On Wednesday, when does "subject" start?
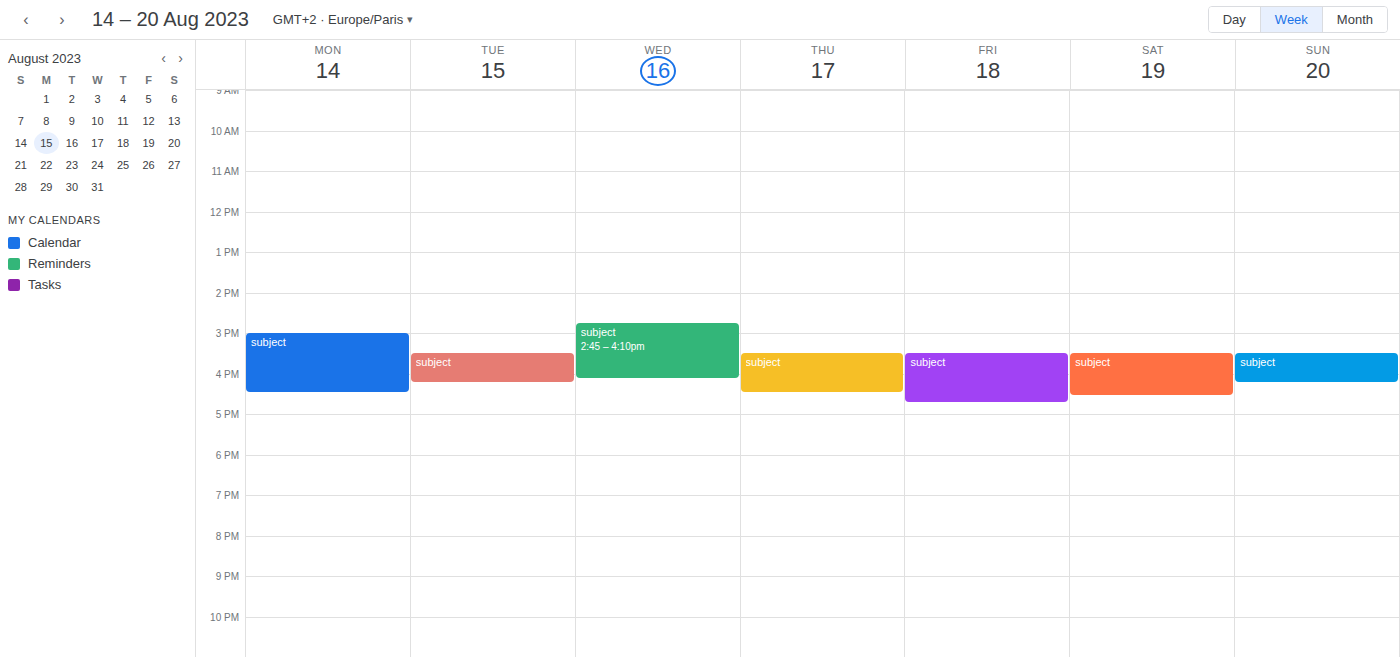
2:45 PM